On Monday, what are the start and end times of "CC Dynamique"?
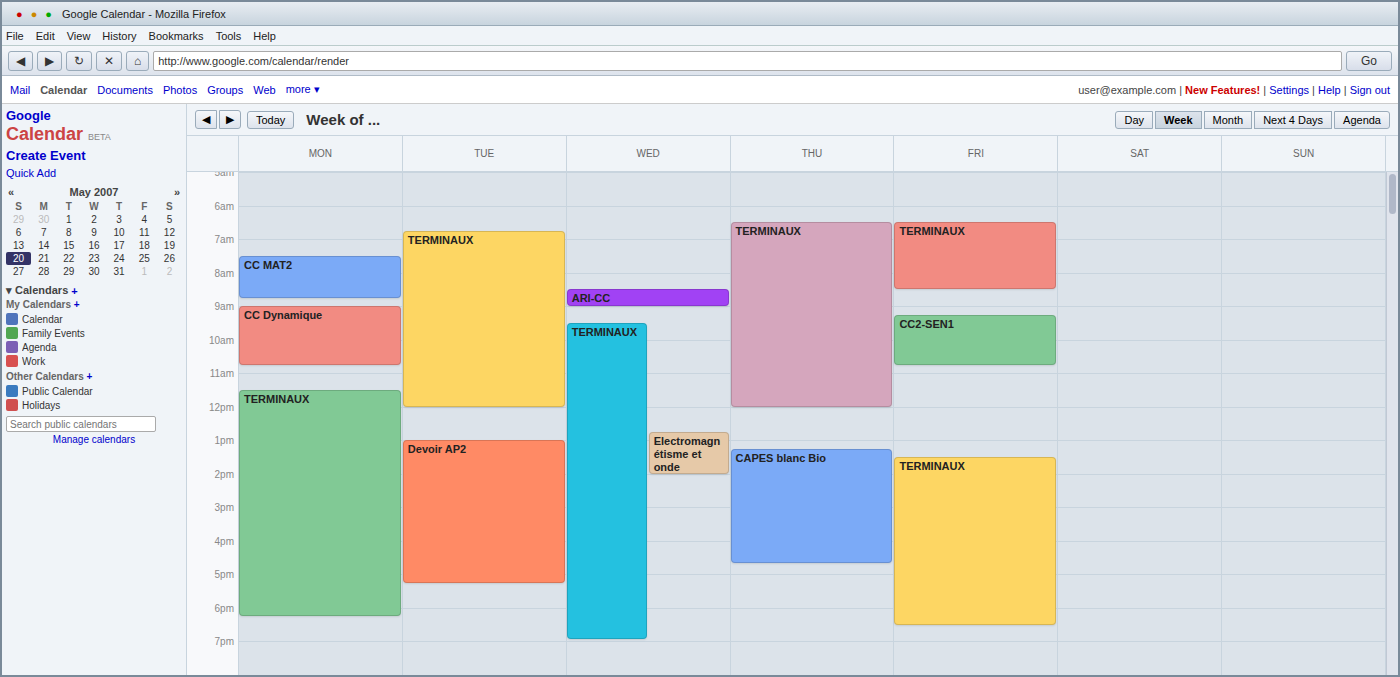
9:00 AM to 10:45 AM